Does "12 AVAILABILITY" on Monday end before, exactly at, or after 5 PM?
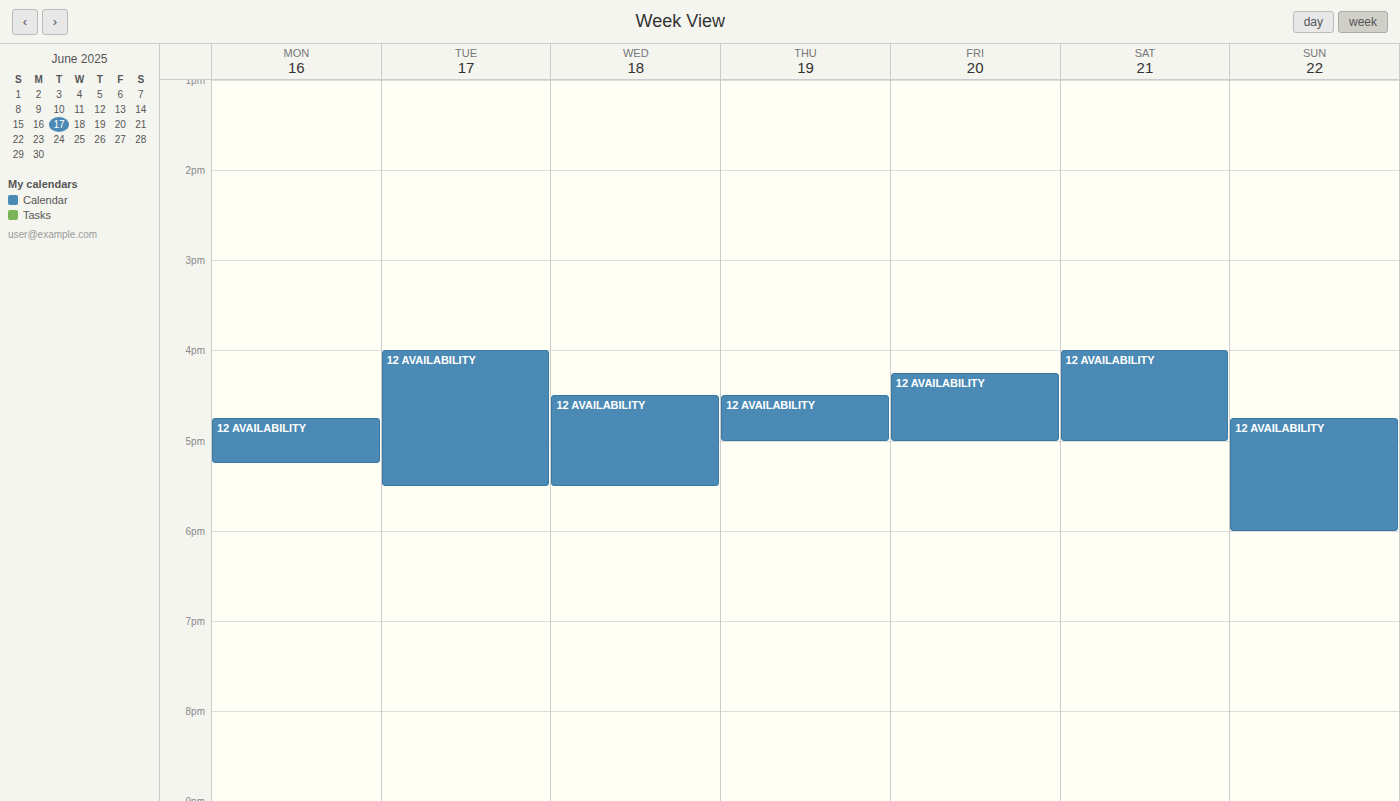
5:15 PM -- after 5 PM, 15 minutes below the 5 PM line.